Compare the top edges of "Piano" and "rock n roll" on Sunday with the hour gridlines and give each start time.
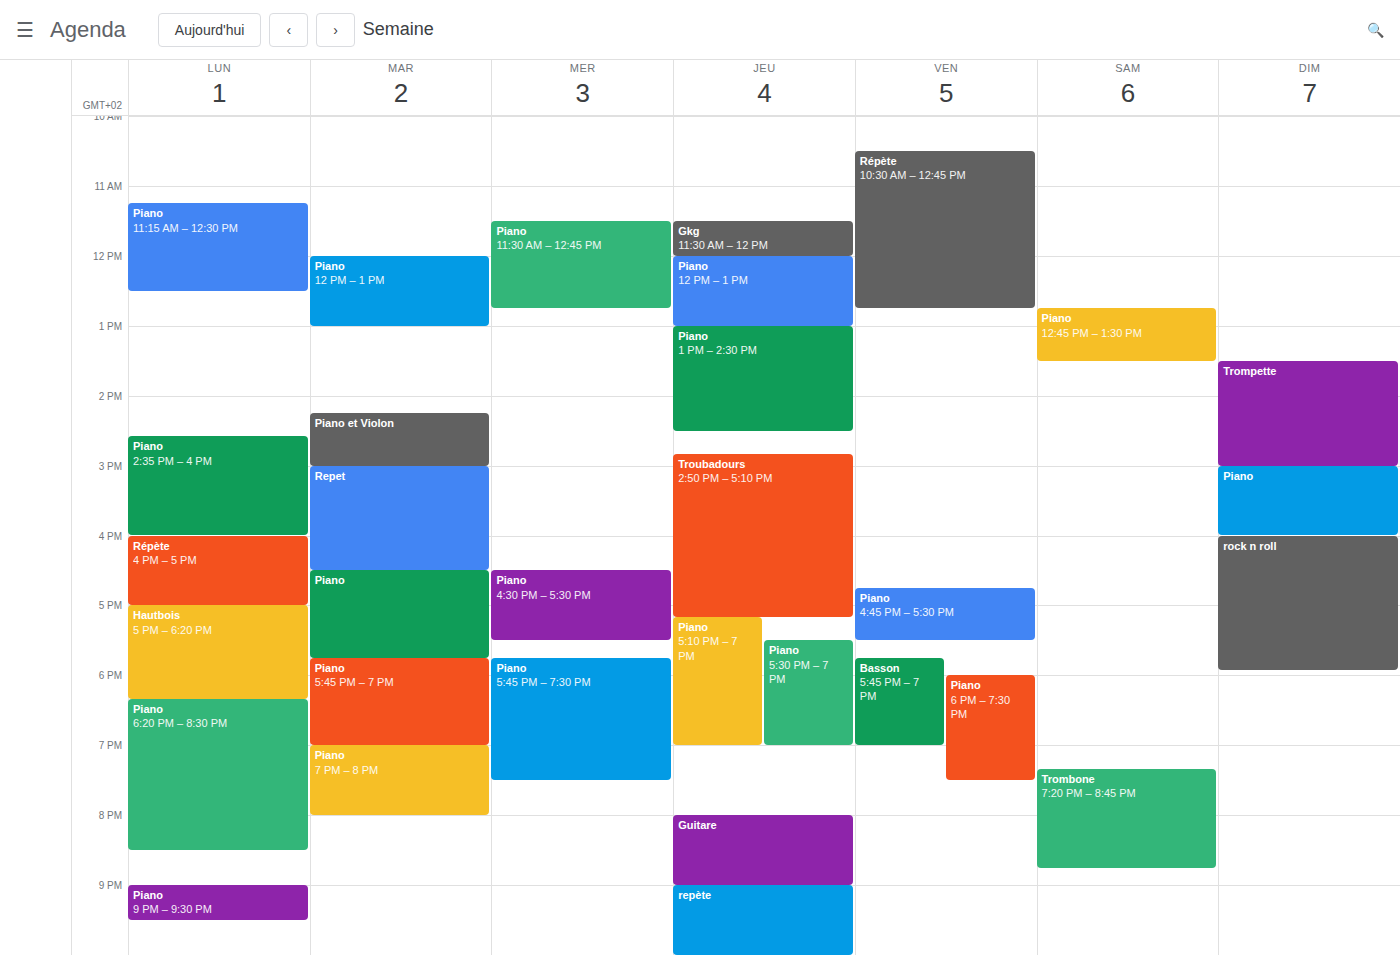
"Piano": 3:00 PM, exactly on the 3 PM line. "rock n roll": 4:00 PM, exactly on the 4 PM line.